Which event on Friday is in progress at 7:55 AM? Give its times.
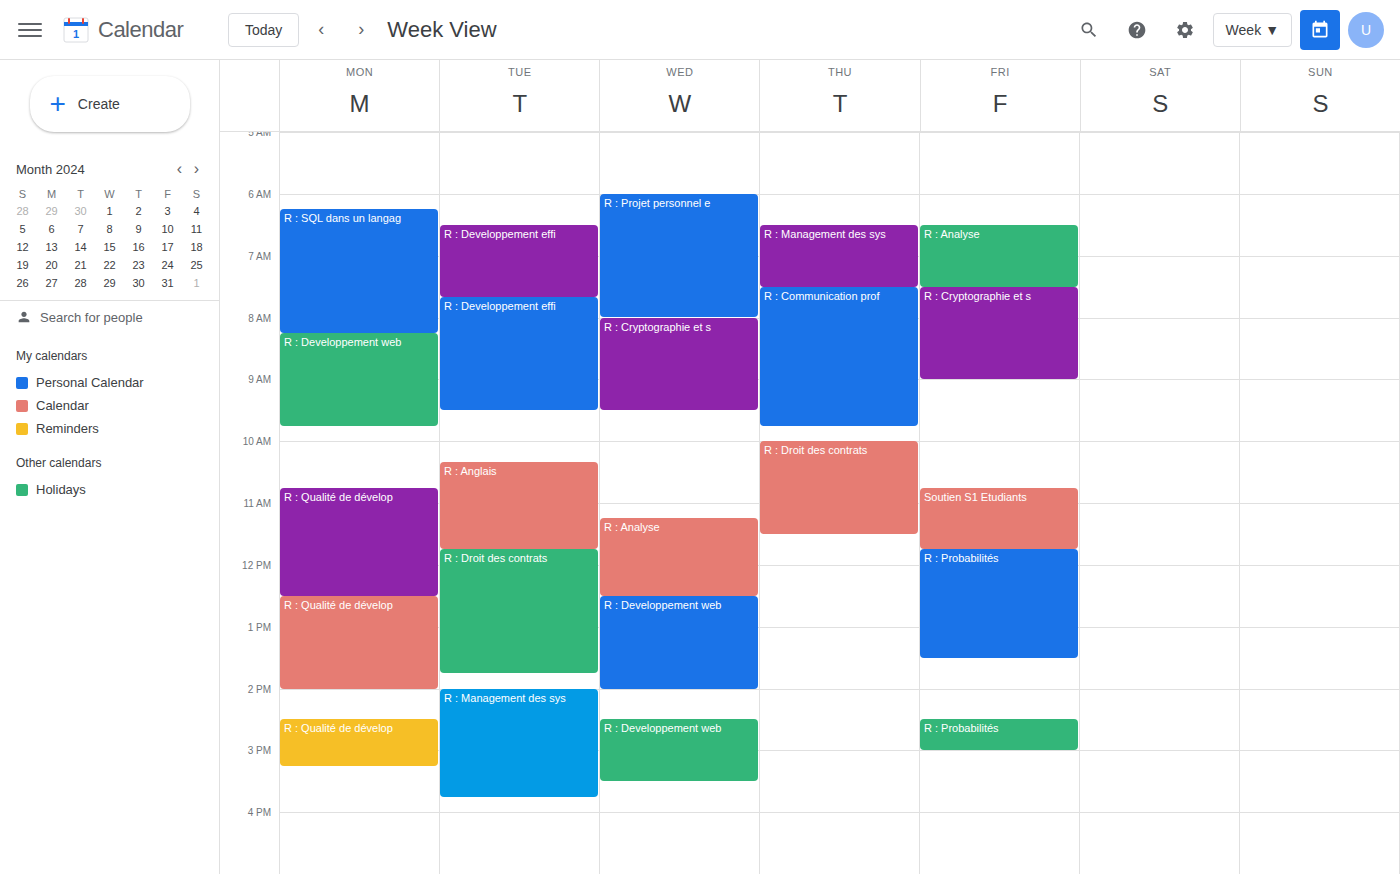
"R : Cryptographie et s", 7:30 AM to 9:00 AM